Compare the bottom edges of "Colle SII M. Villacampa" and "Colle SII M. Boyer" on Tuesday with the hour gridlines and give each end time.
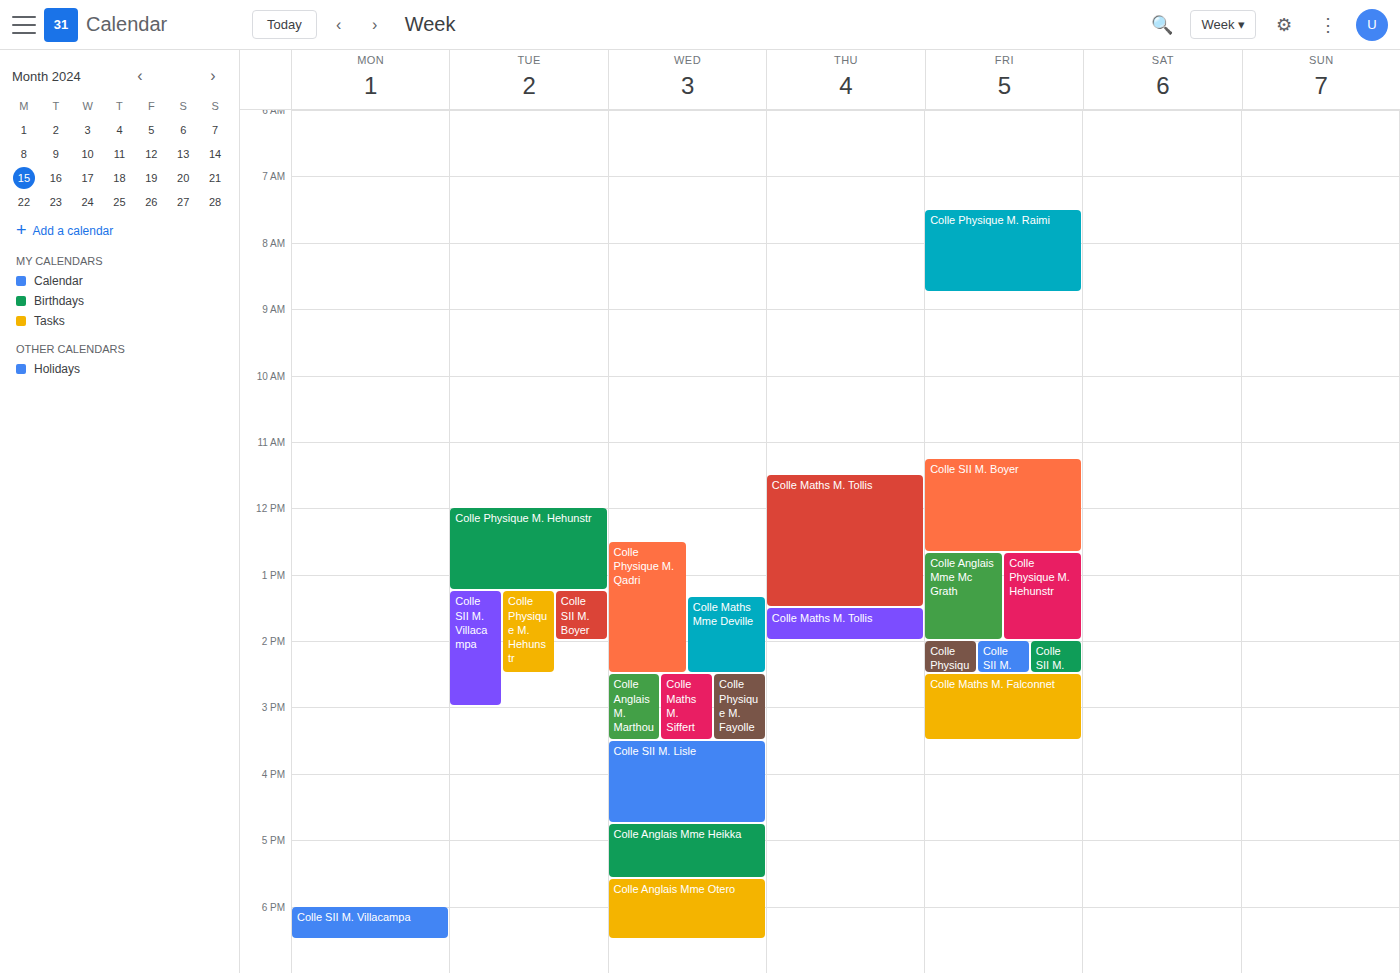
"Colle SII M. Villacampa": 15:00, exactly on the 15:00 line. "Colle SII M. Boyer": 14:00, exactly on the 14:00 line.